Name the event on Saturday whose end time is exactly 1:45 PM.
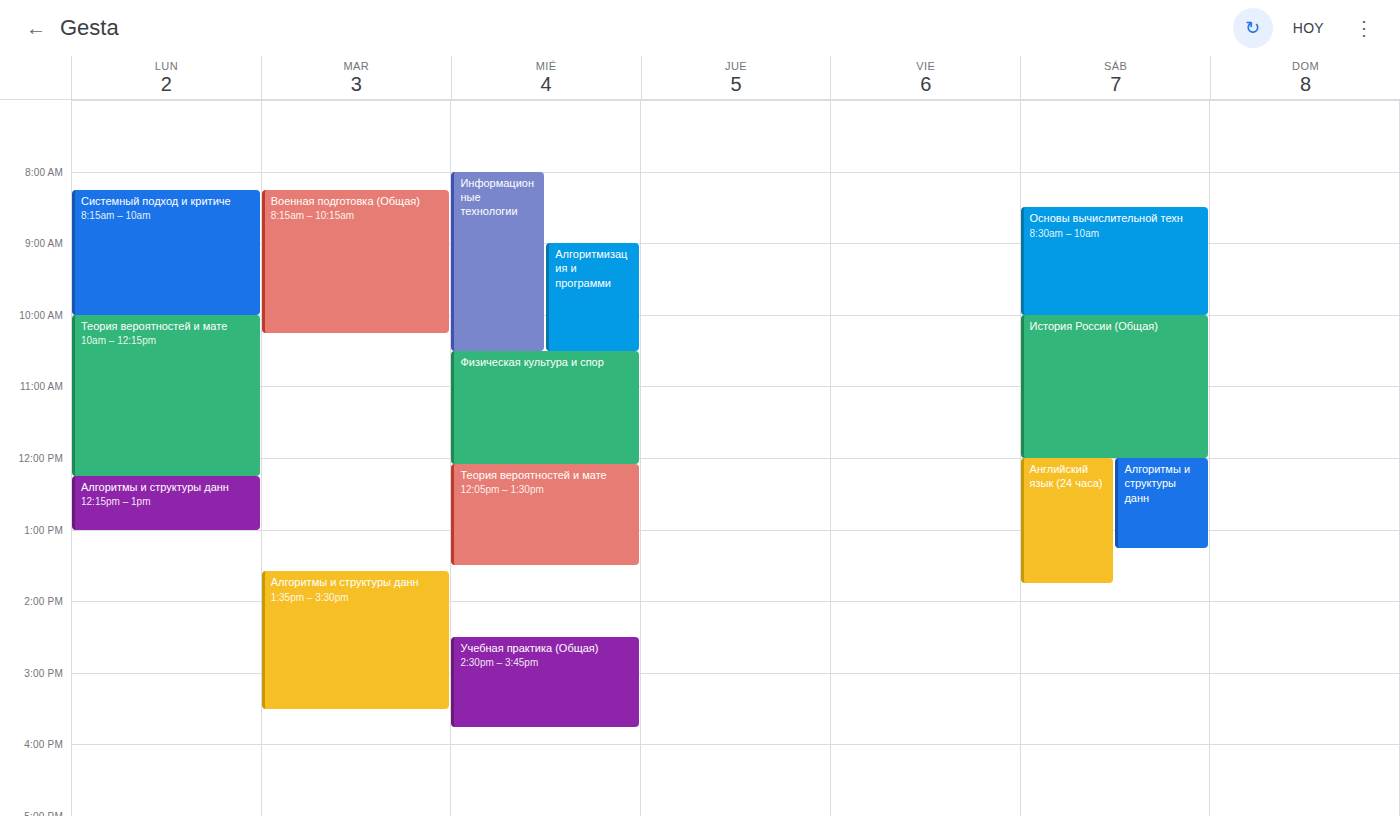
"Английский язык (24 часа)"